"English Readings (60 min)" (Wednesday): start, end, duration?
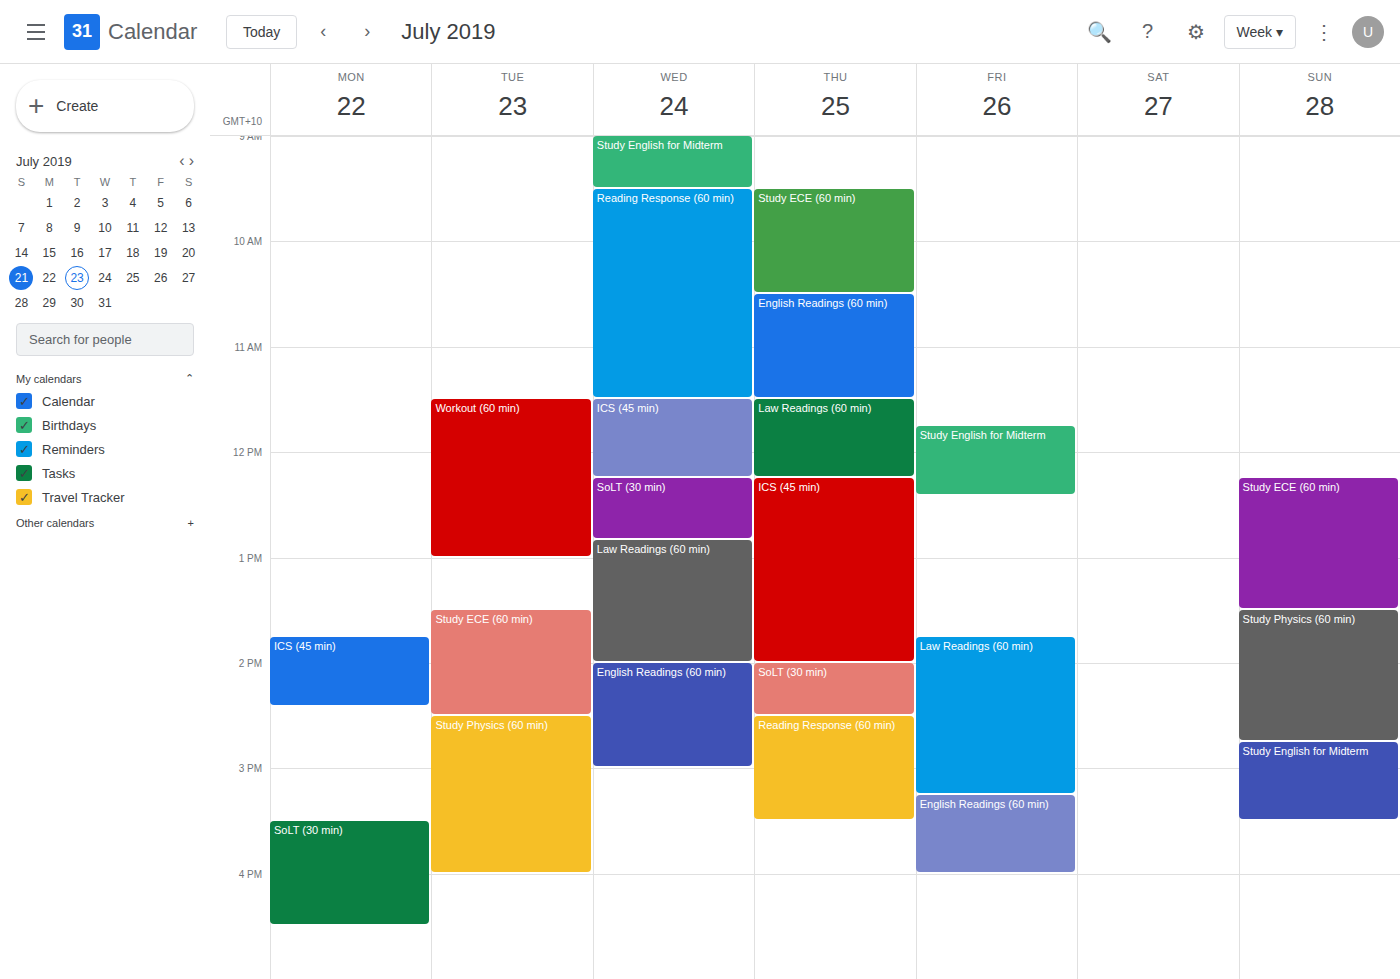
2:00 PM to 3:00 PM, 1 hour